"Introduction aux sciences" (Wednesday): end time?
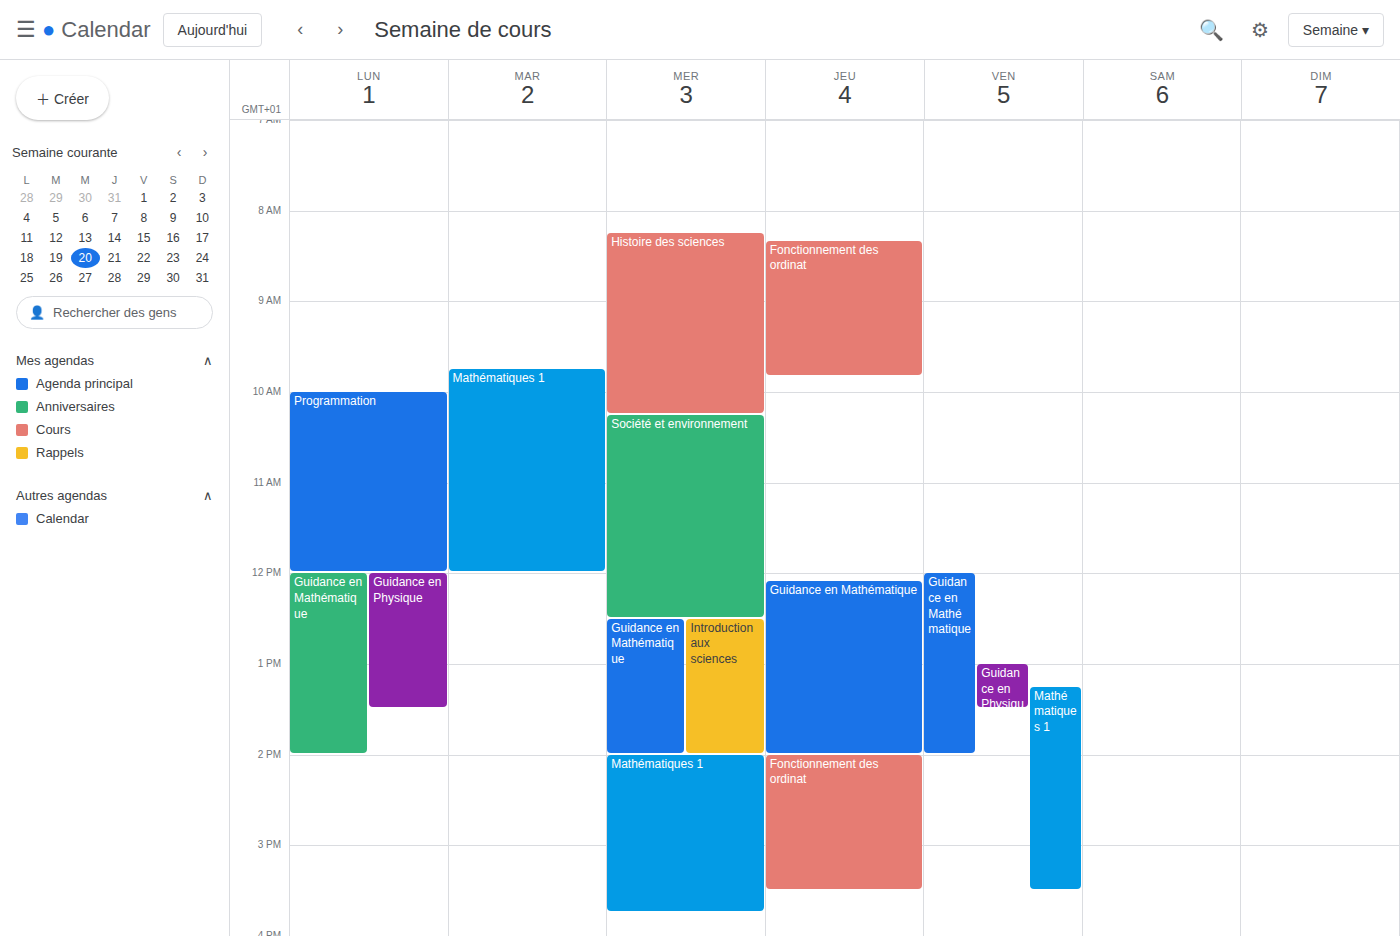
2:00 PM